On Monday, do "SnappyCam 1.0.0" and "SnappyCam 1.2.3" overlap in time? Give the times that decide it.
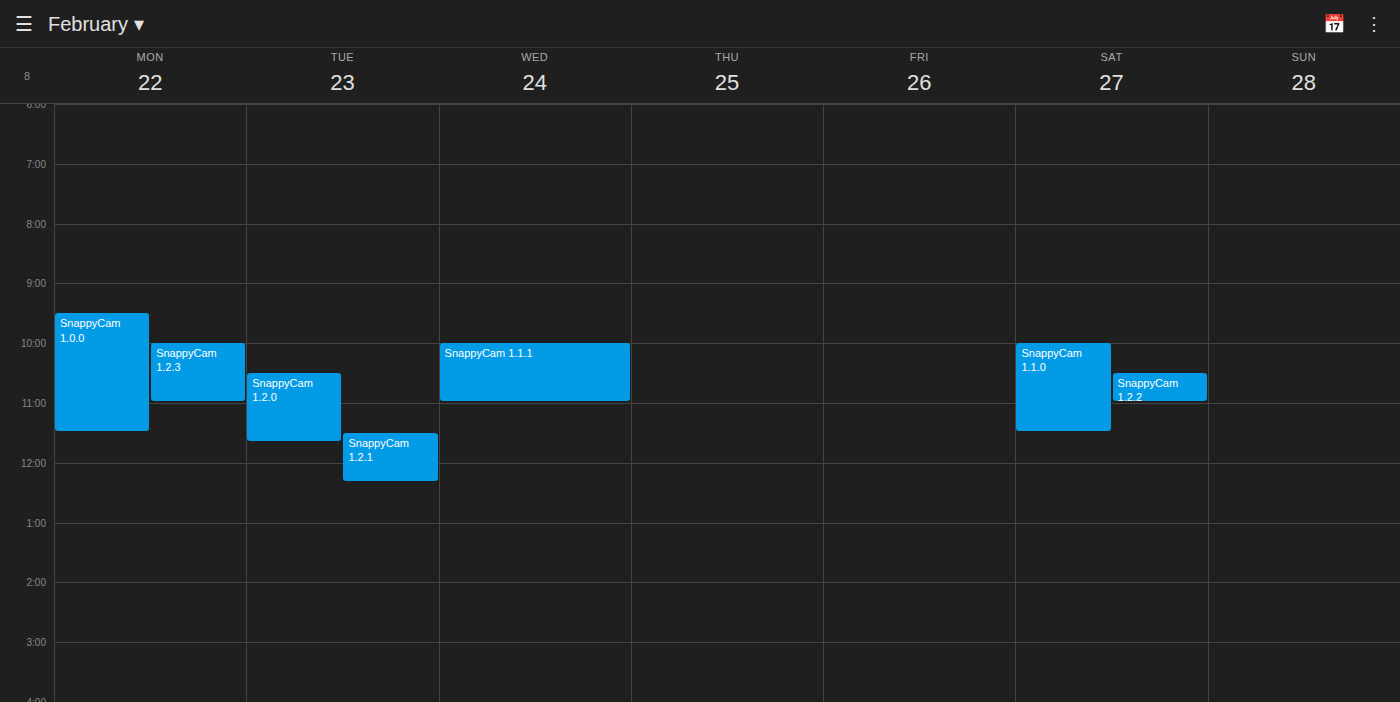
"SnappyCam 1.2.3" runs 10:00 AM to 11:00 AM, inside "SnappyCam 1.0.0" -- they overlap.